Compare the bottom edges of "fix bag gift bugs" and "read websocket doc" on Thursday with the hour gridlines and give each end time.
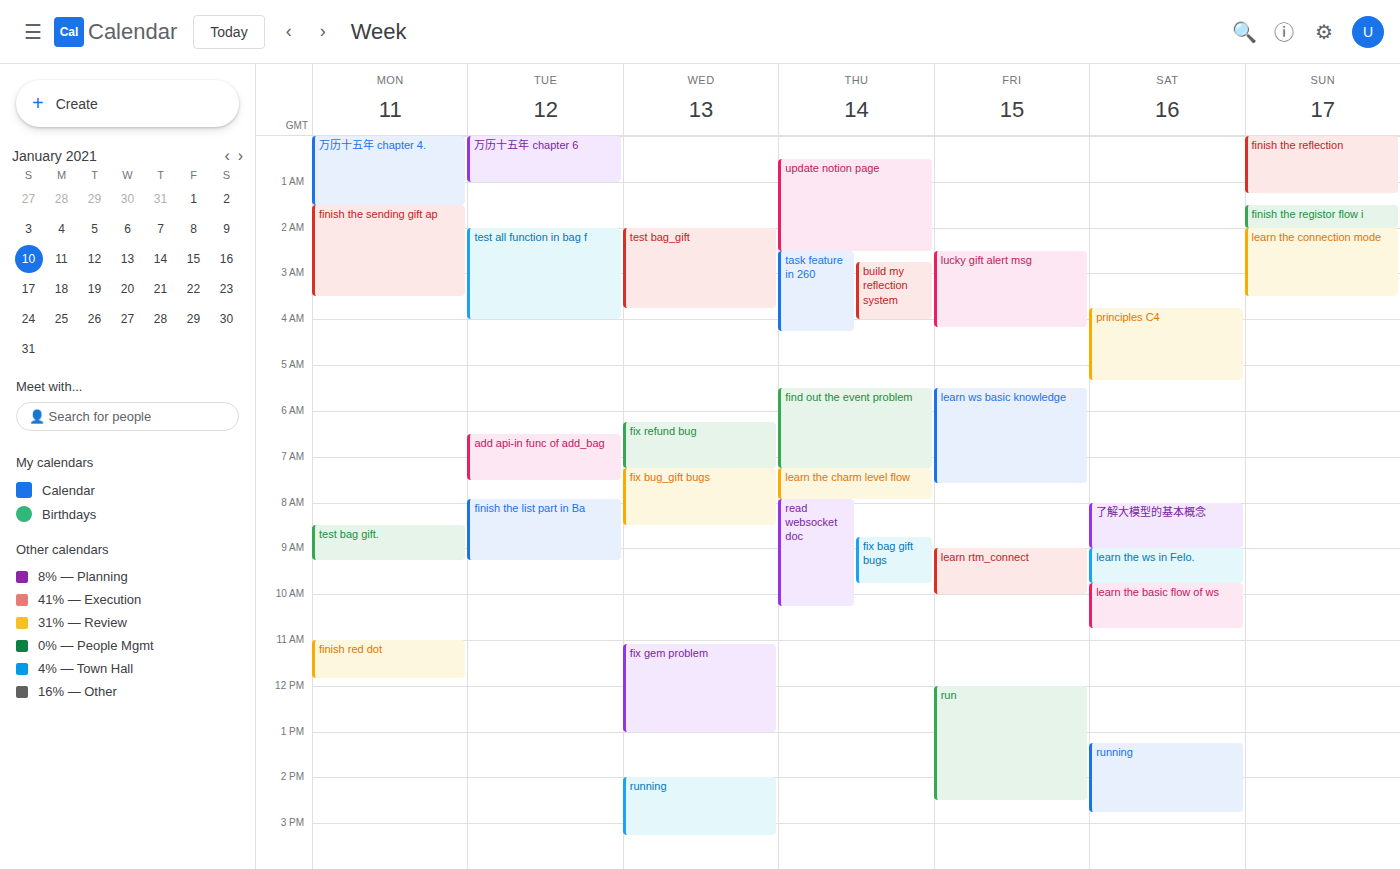
"fix bag gift bugs": 9:45 AM, neither: three quarters of the way from the 9 AM line to the 10 AM line. "read websocket doc": 10:15 AM, neither: a quarter of the way from the 10 AM line to the 11 AM line.